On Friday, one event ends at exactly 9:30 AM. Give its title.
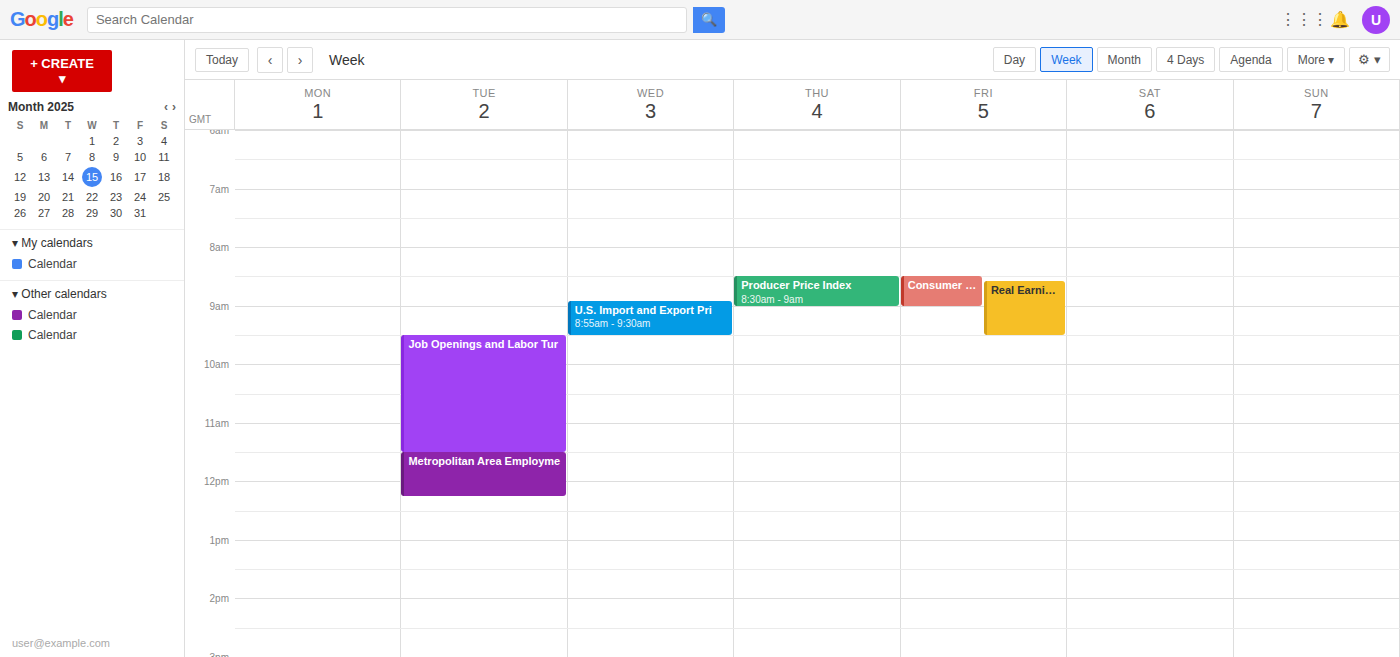
"Real Earnings"